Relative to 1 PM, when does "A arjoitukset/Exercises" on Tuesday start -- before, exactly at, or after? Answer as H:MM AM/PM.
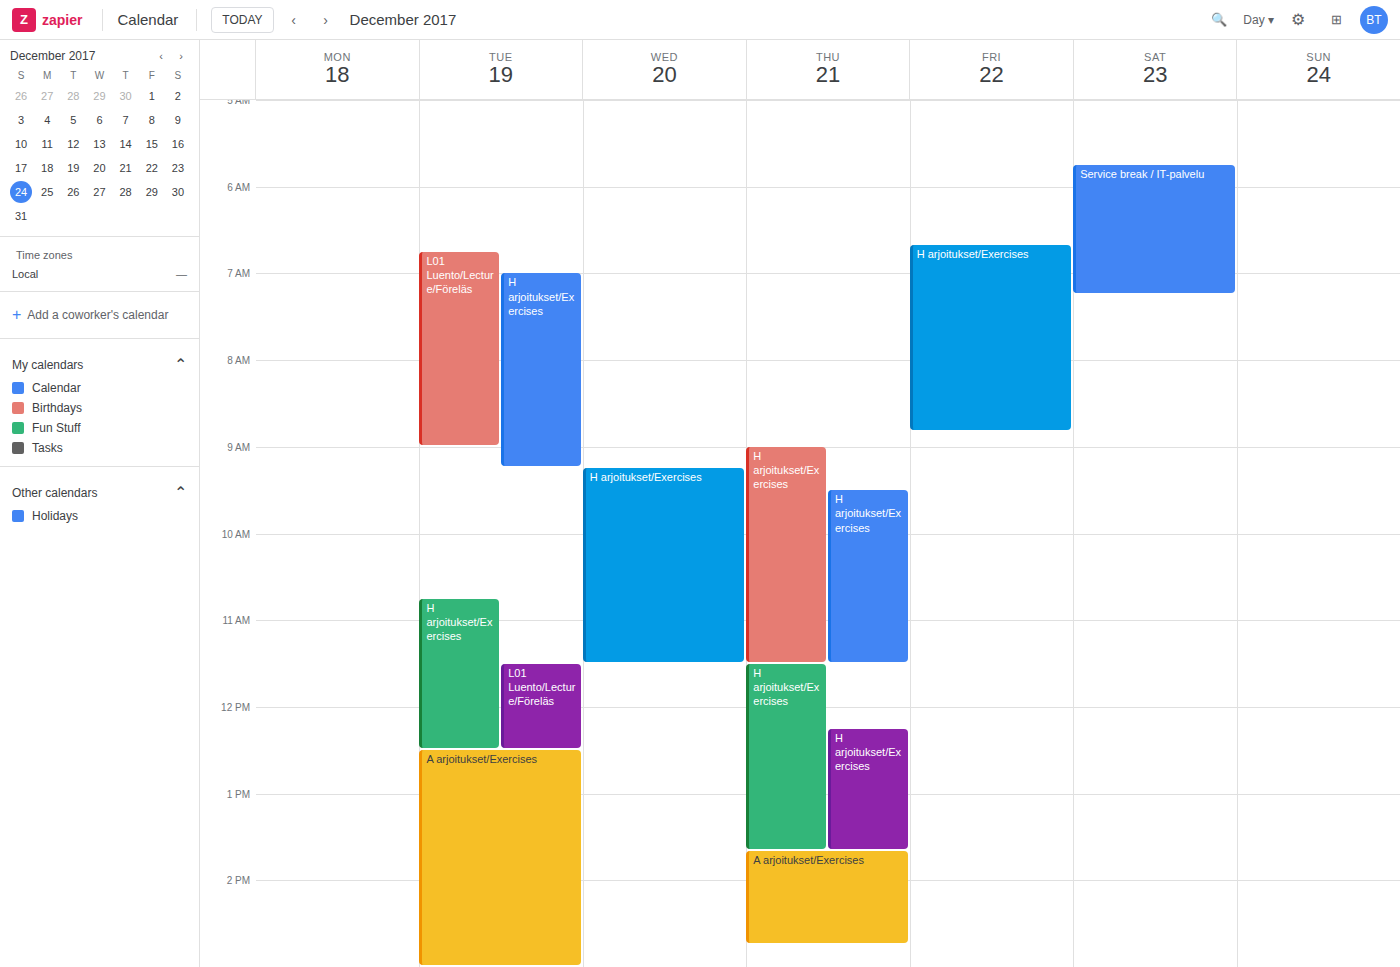
12:30 PM -- before 1 PM, 30 minutes above the 1 PM line.